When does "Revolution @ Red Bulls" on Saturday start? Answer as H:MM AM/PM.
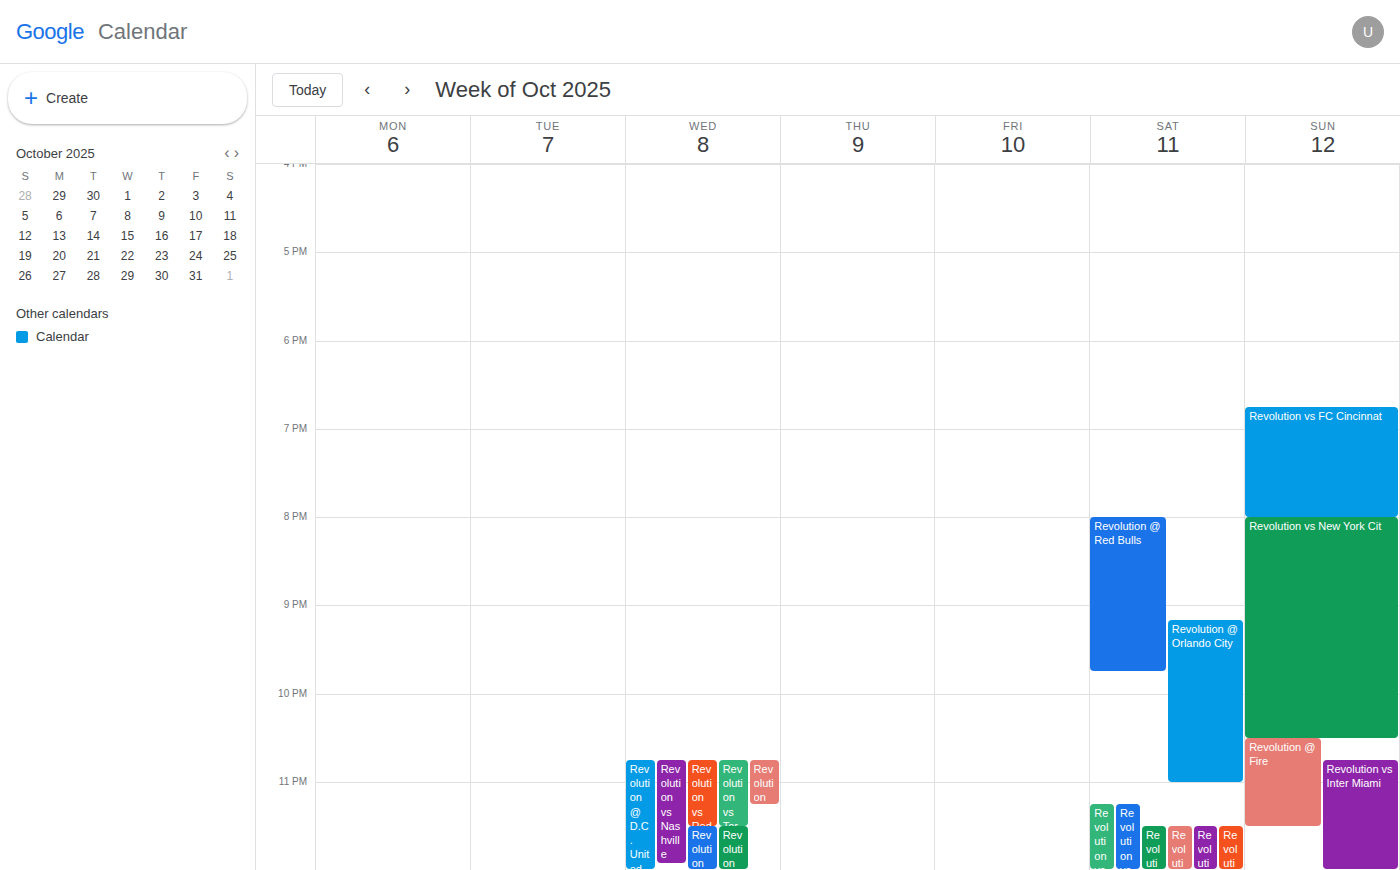
8:00 PM